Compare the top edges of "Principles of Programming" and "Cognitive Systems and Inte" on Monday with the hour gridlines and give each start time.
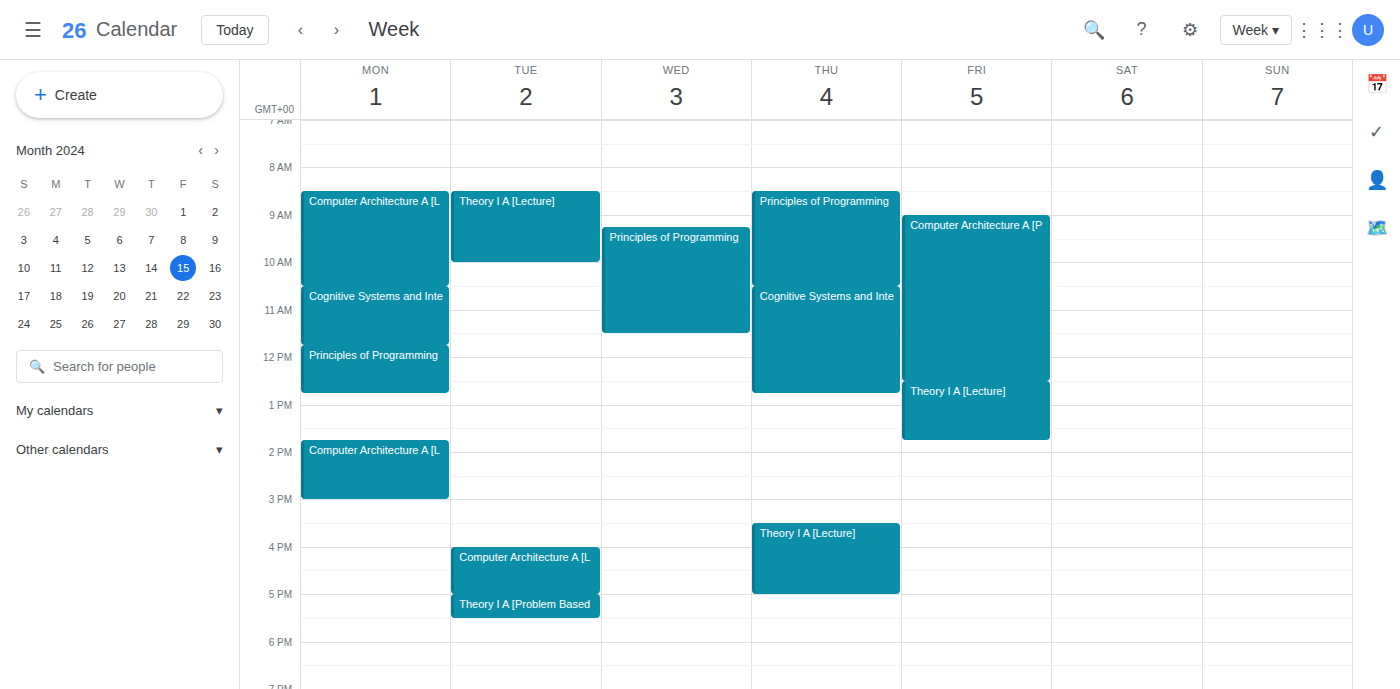
"Principles of Programming": 11:45 AM, neither: three quarters of the way from the 11 AM line to the 12 PM line. "Cognitive Systems and Inte": 10:30 AM, halfway between the 10 AM and 11 AM lines.